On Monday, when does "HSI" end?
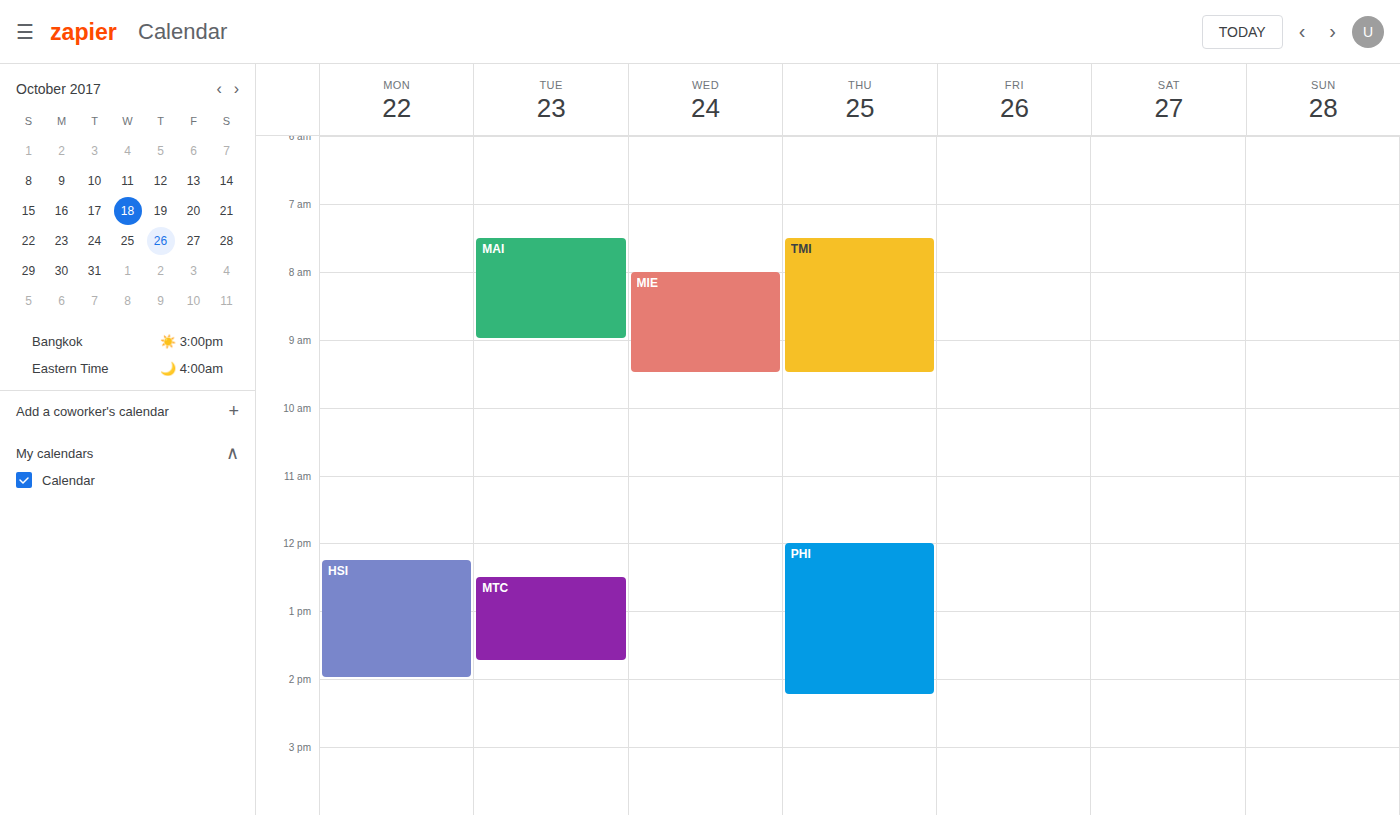
2:00 PM